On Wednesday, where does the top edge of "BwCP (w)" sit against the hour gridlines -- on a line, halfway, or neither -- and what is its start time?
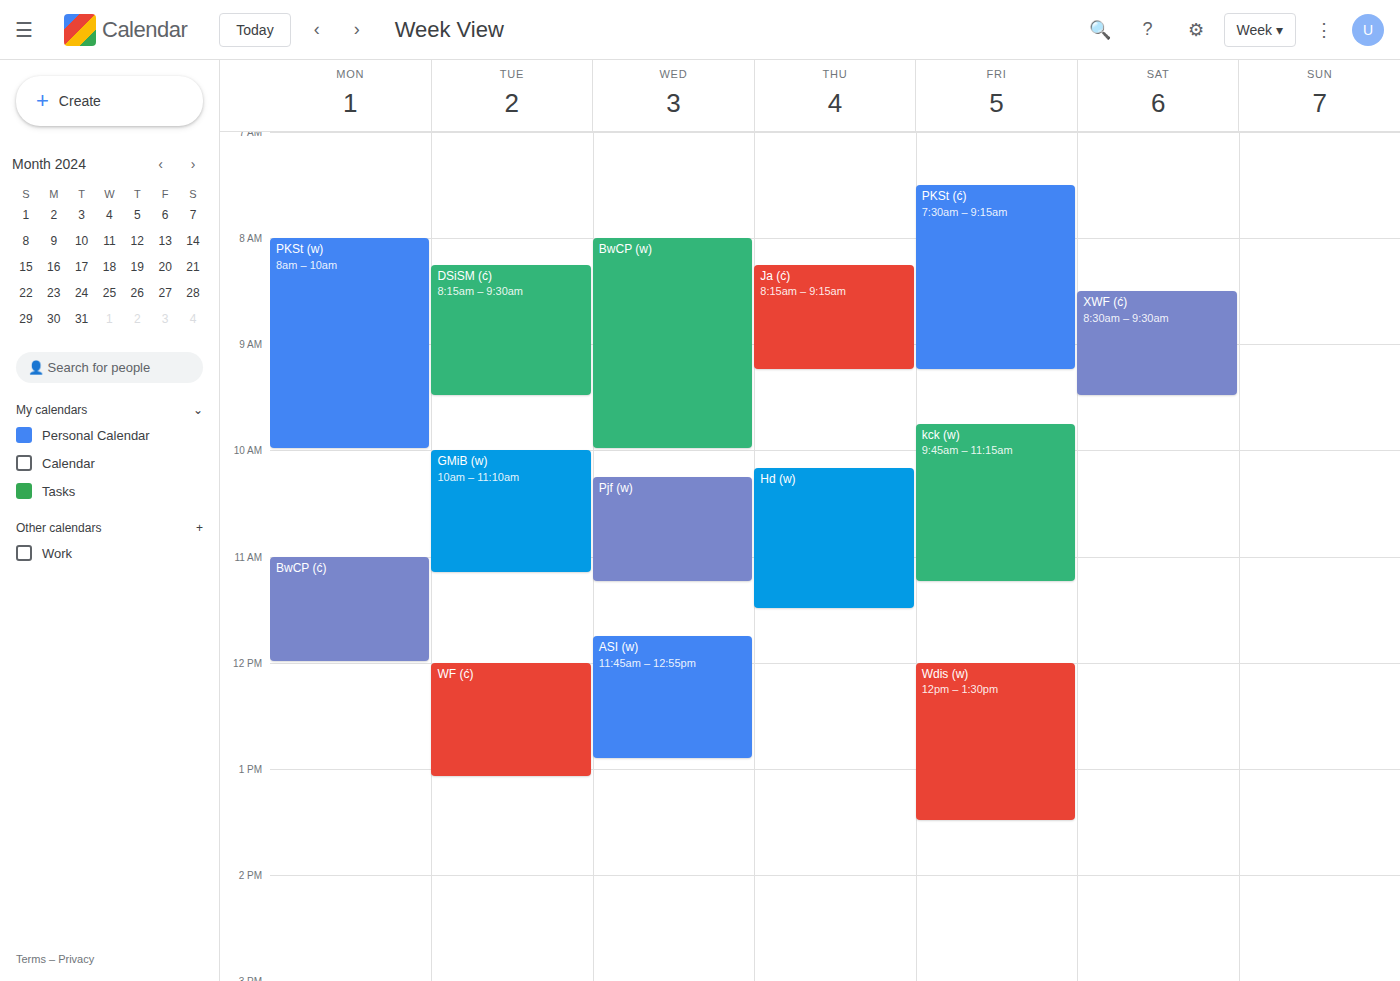
8:00 AM -- exactly on the 8 AM line.